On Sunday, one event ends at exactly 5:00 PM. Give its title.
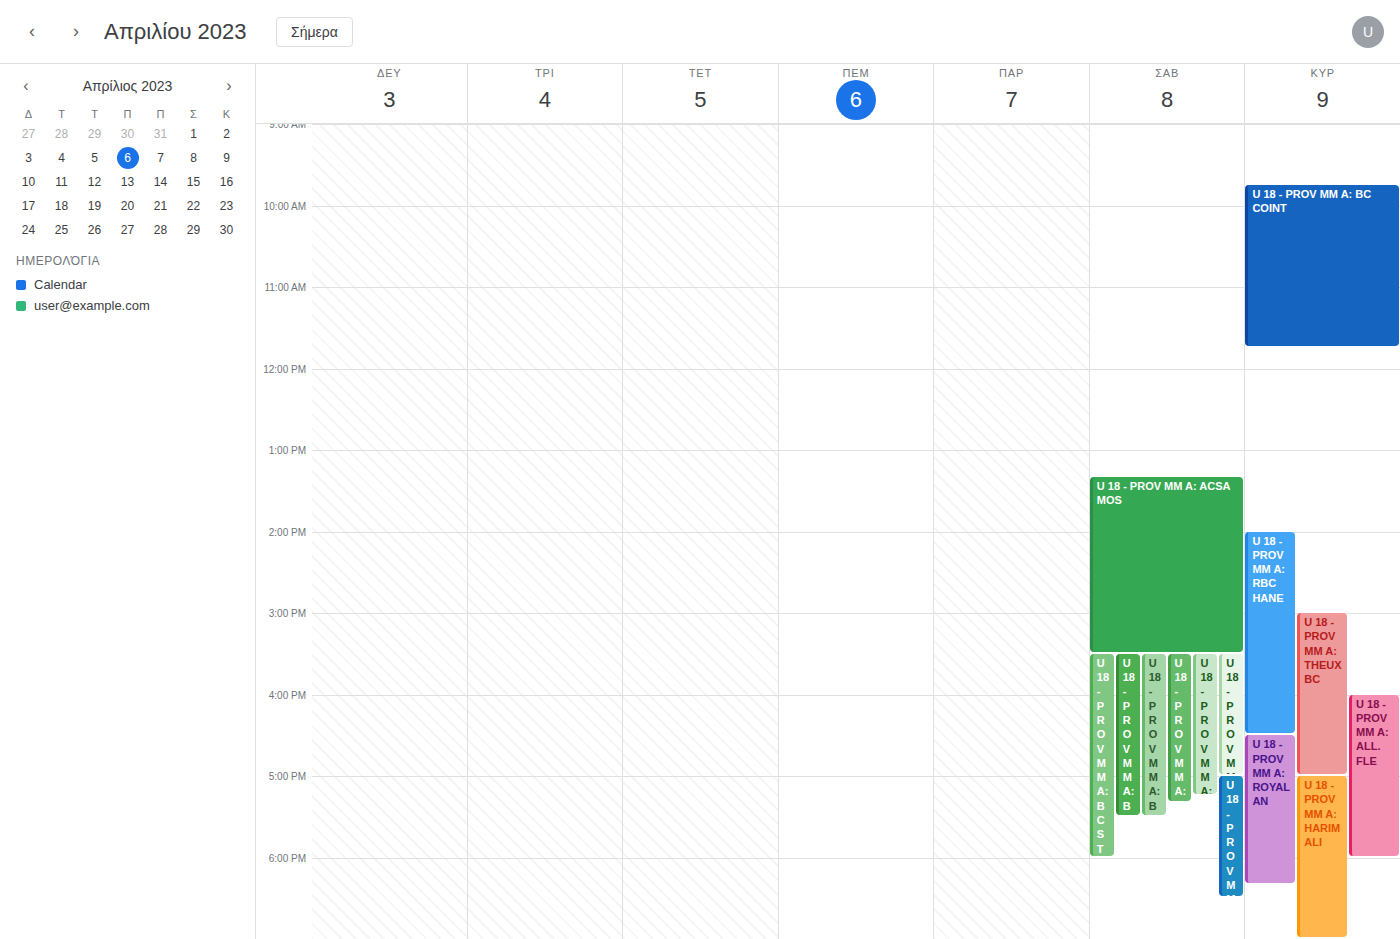
"U 18 - PROV MM A: THEUX BC"